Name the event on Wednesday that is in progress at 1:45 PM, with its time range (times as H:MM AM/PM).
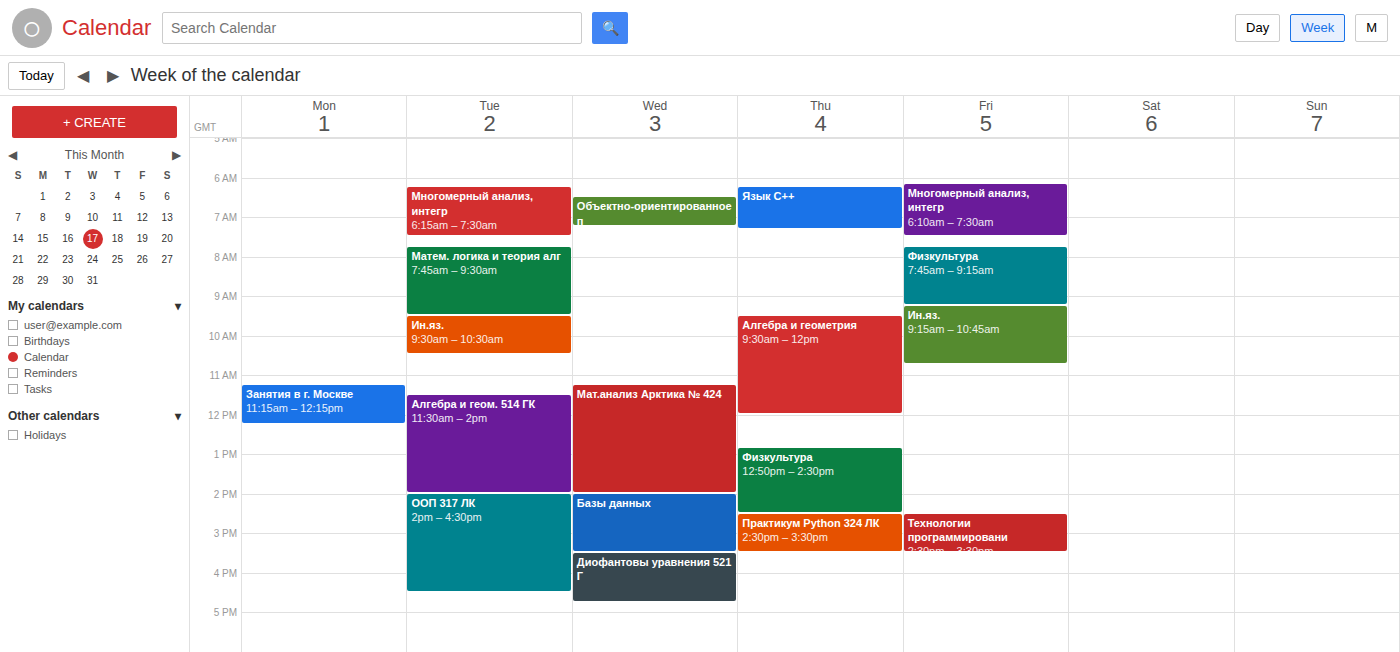
"Мат.анализ Арктика № 424", 11:15 AM to 2:00 PM